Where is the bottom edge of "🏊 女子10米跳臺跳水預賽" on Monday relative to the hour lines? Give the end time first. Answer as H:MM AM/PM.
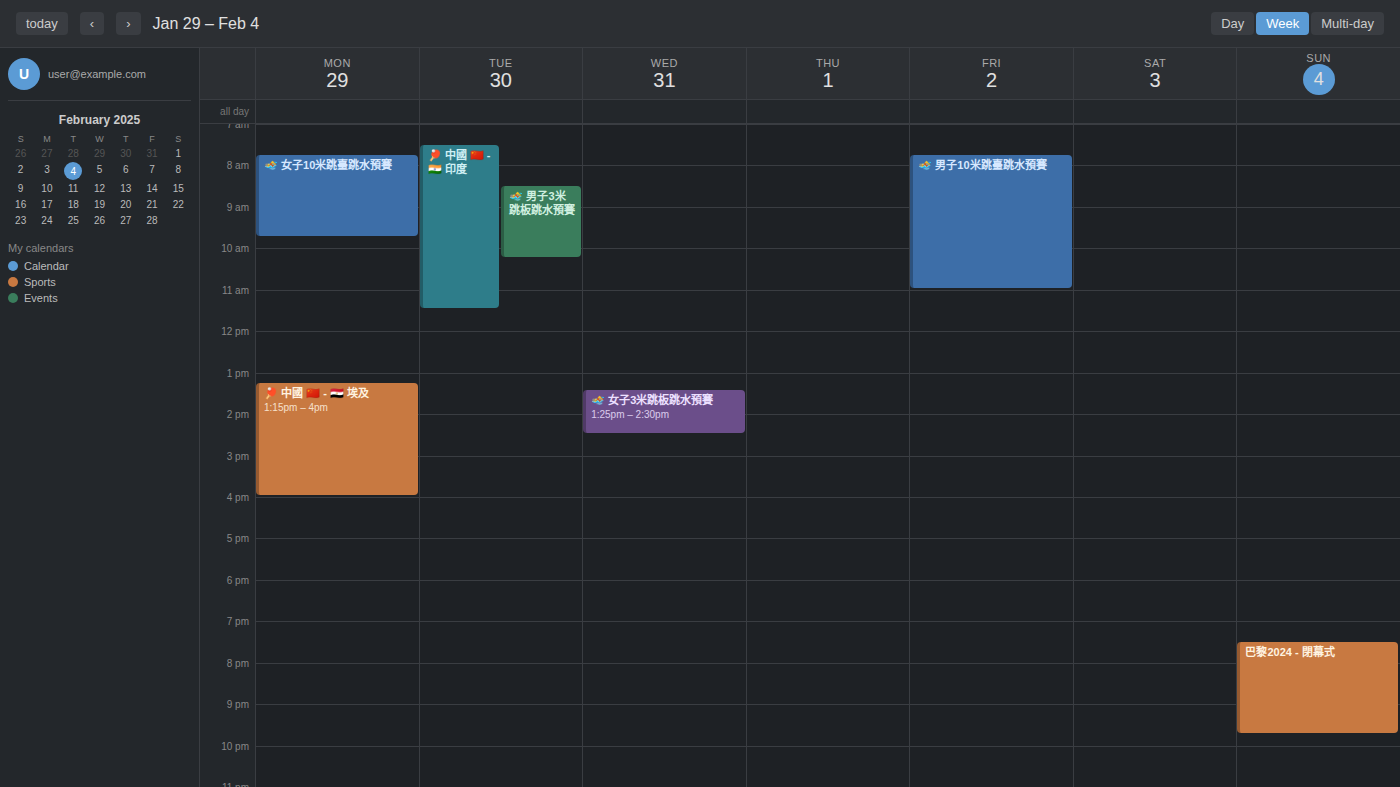
9:45 AM -- neither: three quarters of the way from the 9 AM line to the 10 AM line.